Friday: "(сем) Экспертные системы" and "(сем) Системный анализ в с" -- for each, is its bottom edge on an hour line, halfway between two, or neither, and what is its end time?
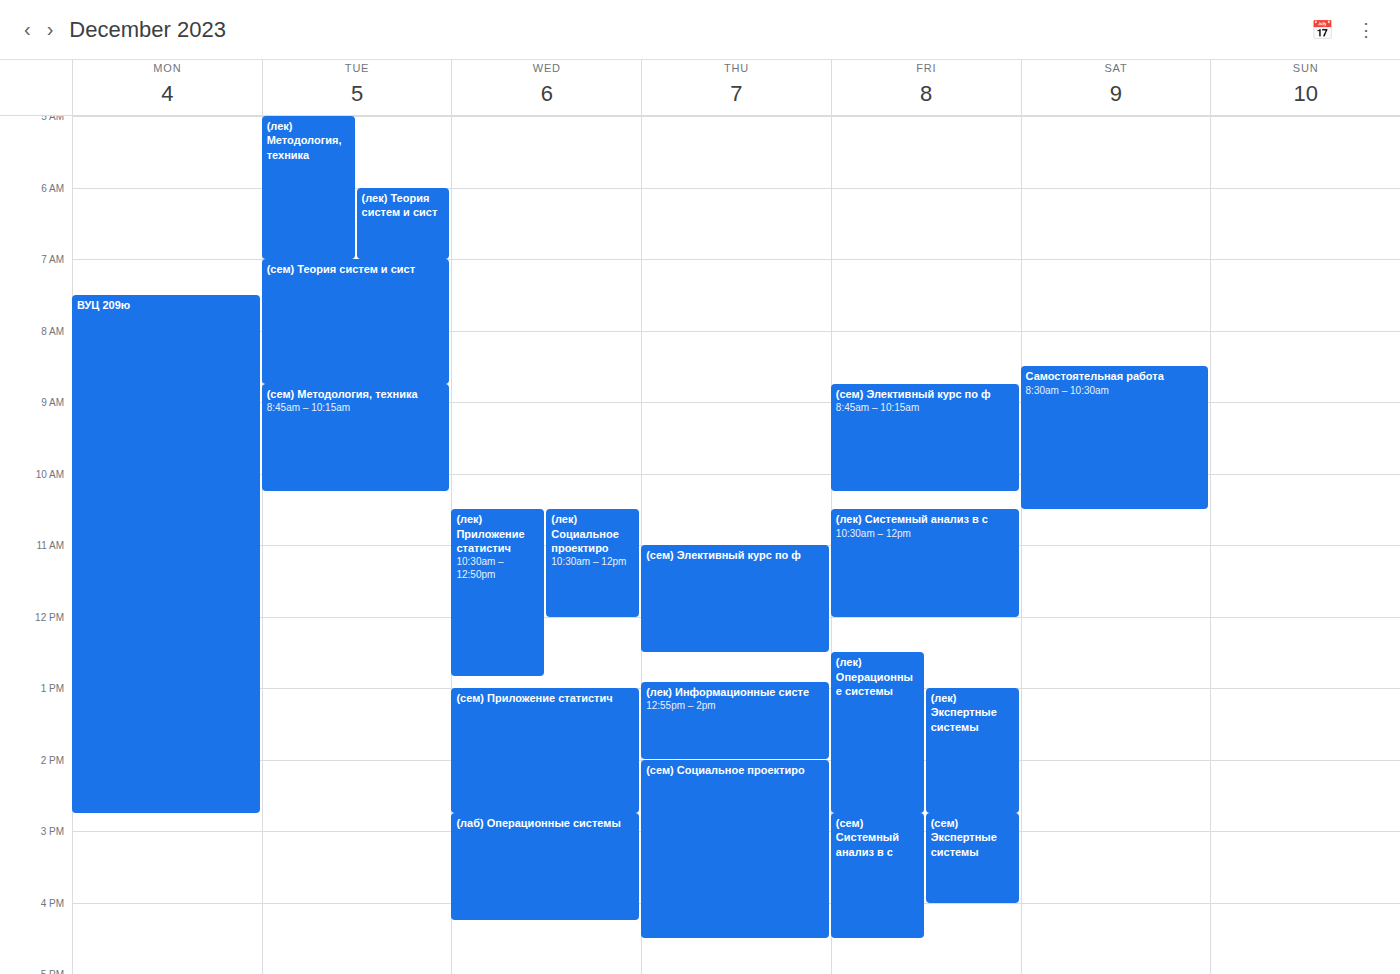
"(сем) Экспертные системы": 16:00, exactly on the 16:00 line. "(сем) Системный анализ в с": 16:30, halfway between the 16:00 and 17:00 lines.